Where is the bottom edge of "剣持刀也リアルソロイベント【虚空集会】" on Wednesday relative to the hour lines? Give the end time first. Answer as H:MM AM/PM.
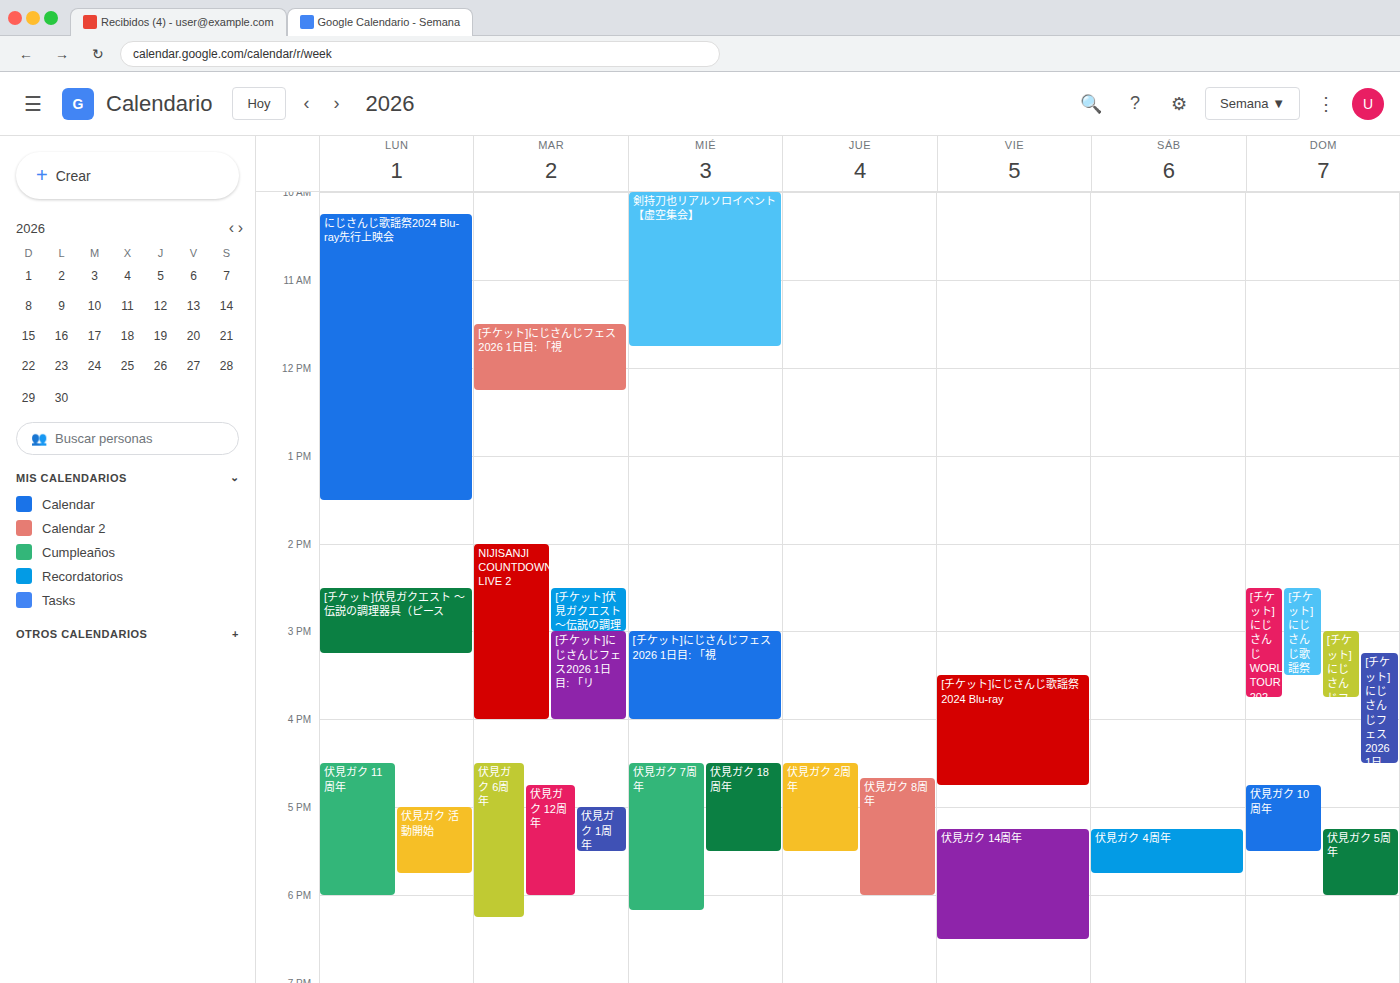
11:45 AM -- neither: three quarters of the way from the 11 AM line to the 12 PM line.